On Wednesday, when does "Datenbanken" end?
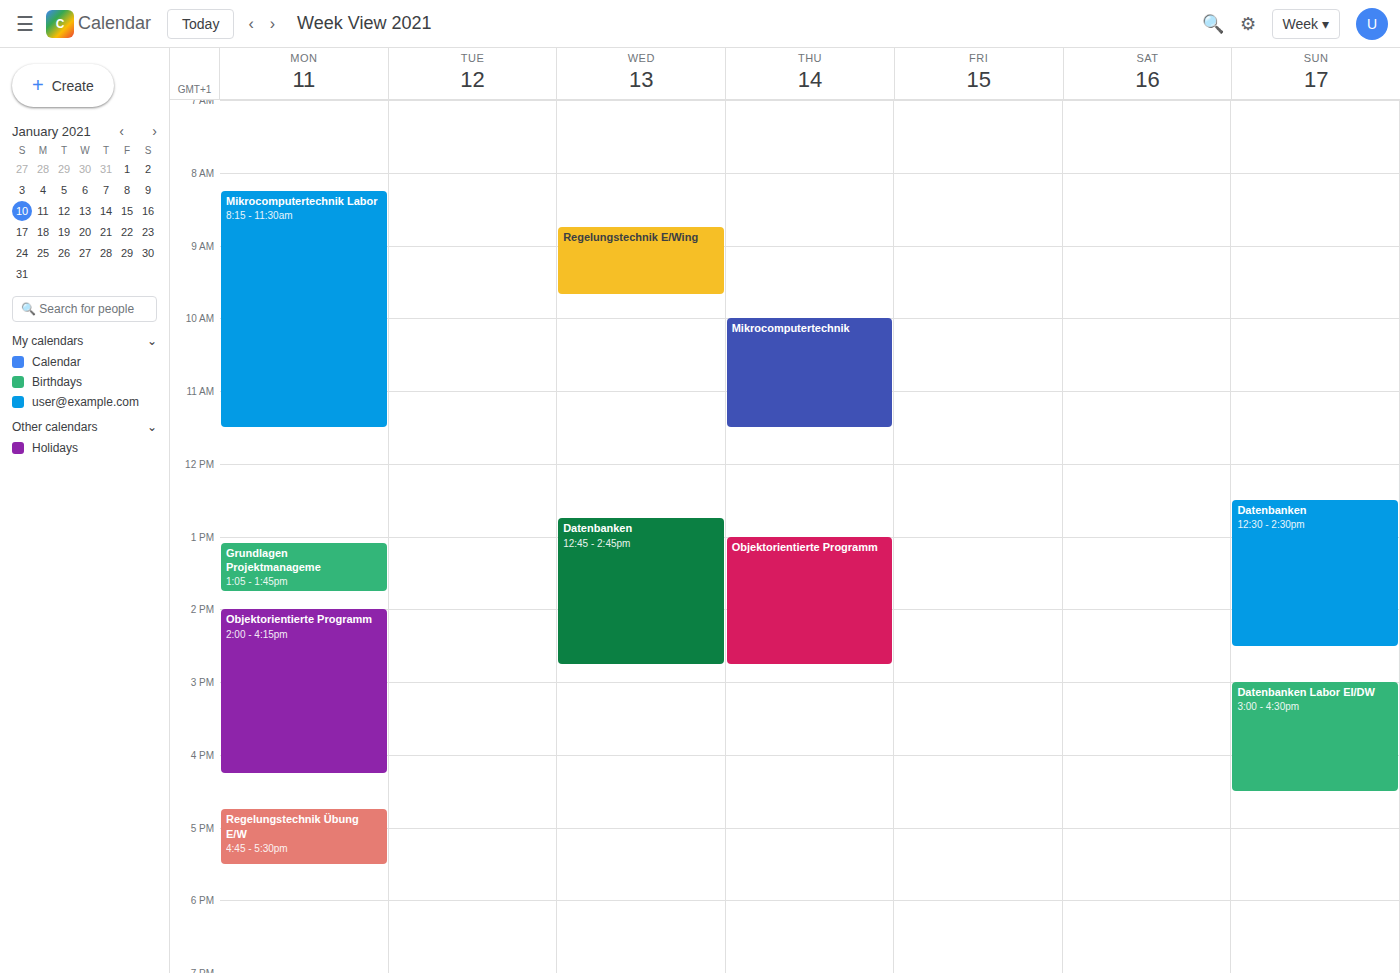
2:45 PM